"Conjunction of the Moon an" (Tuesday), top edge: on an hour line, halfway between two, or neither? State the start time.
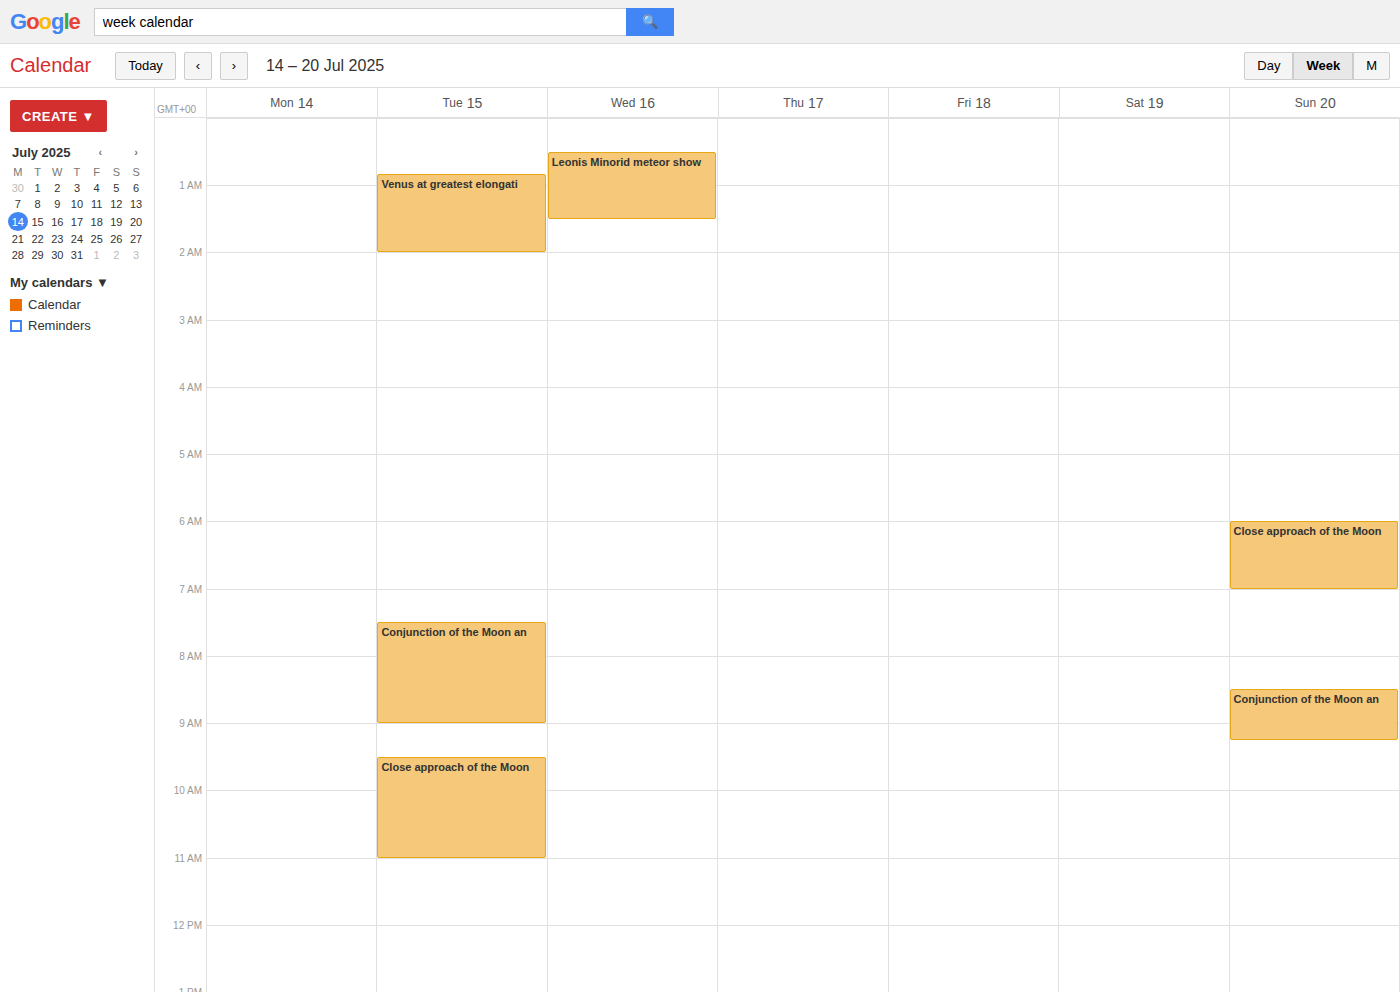
7:30 AM -- halfway between the 7 AM and 8 AM lines.